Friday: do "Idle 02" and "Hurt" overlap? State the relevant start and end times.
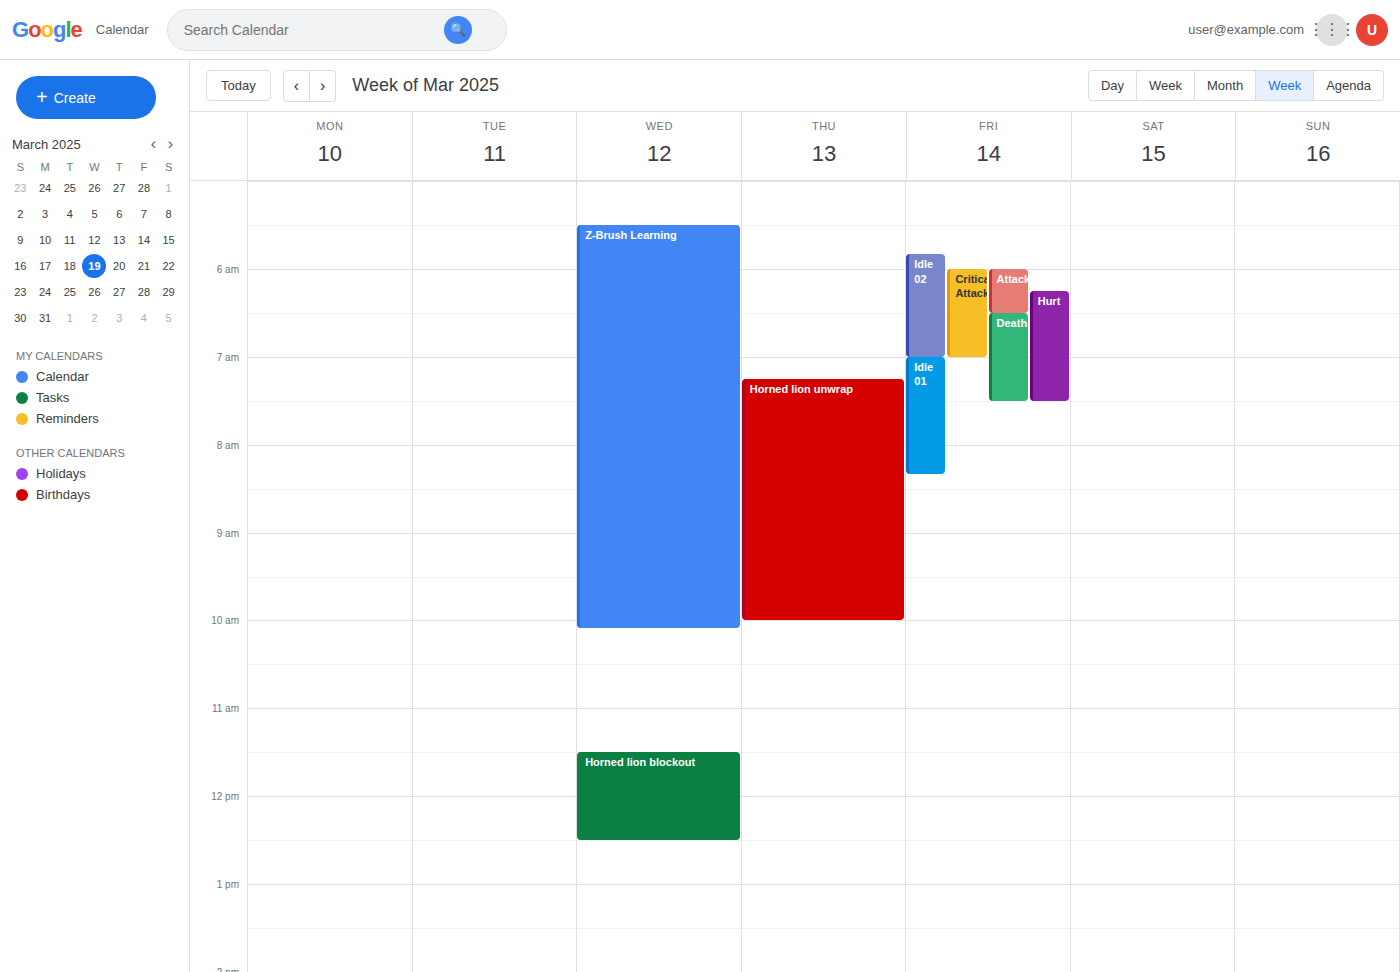
"Hurt" starts at 6:15 AM, before "Idle 02" ends at 7:00 AM -- they overlap.